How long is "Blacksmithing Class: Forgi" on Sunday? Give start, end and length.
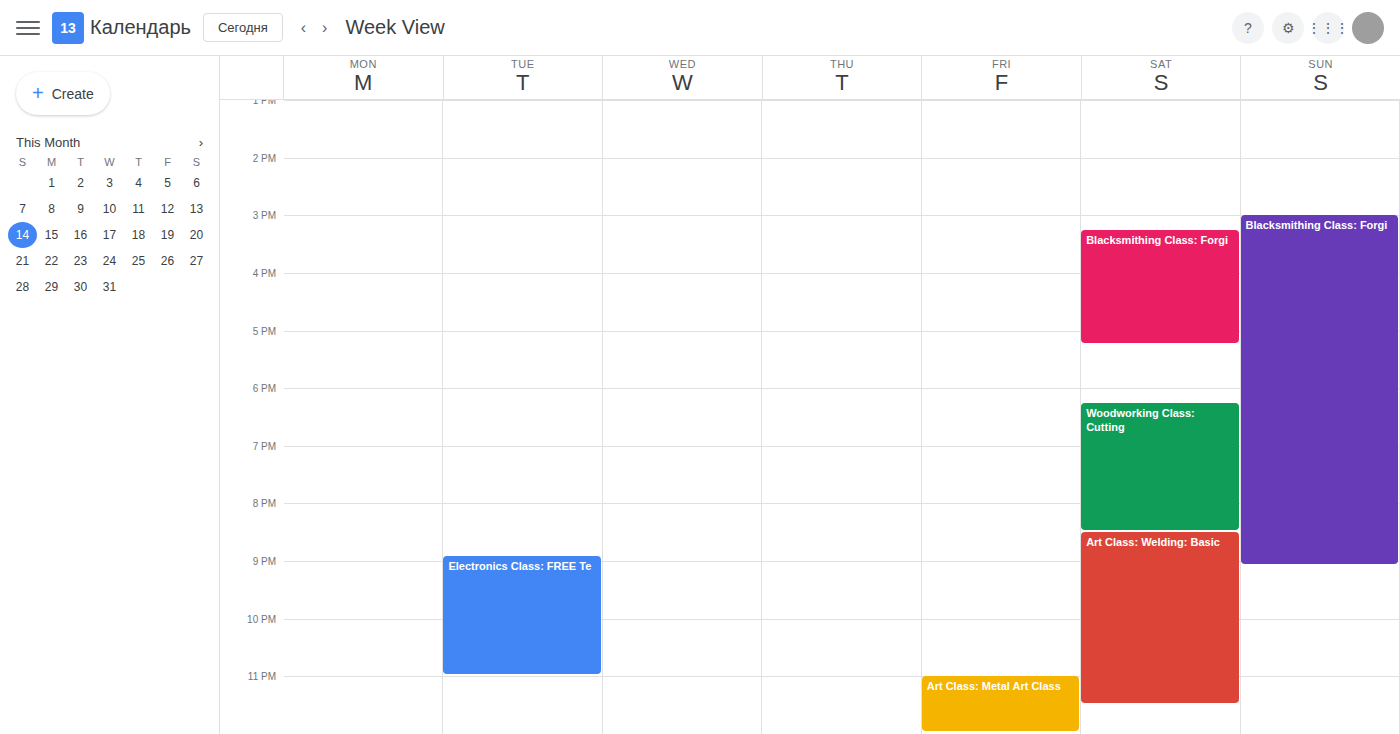
15:00 to 21:05, 6 hours 5 minutes